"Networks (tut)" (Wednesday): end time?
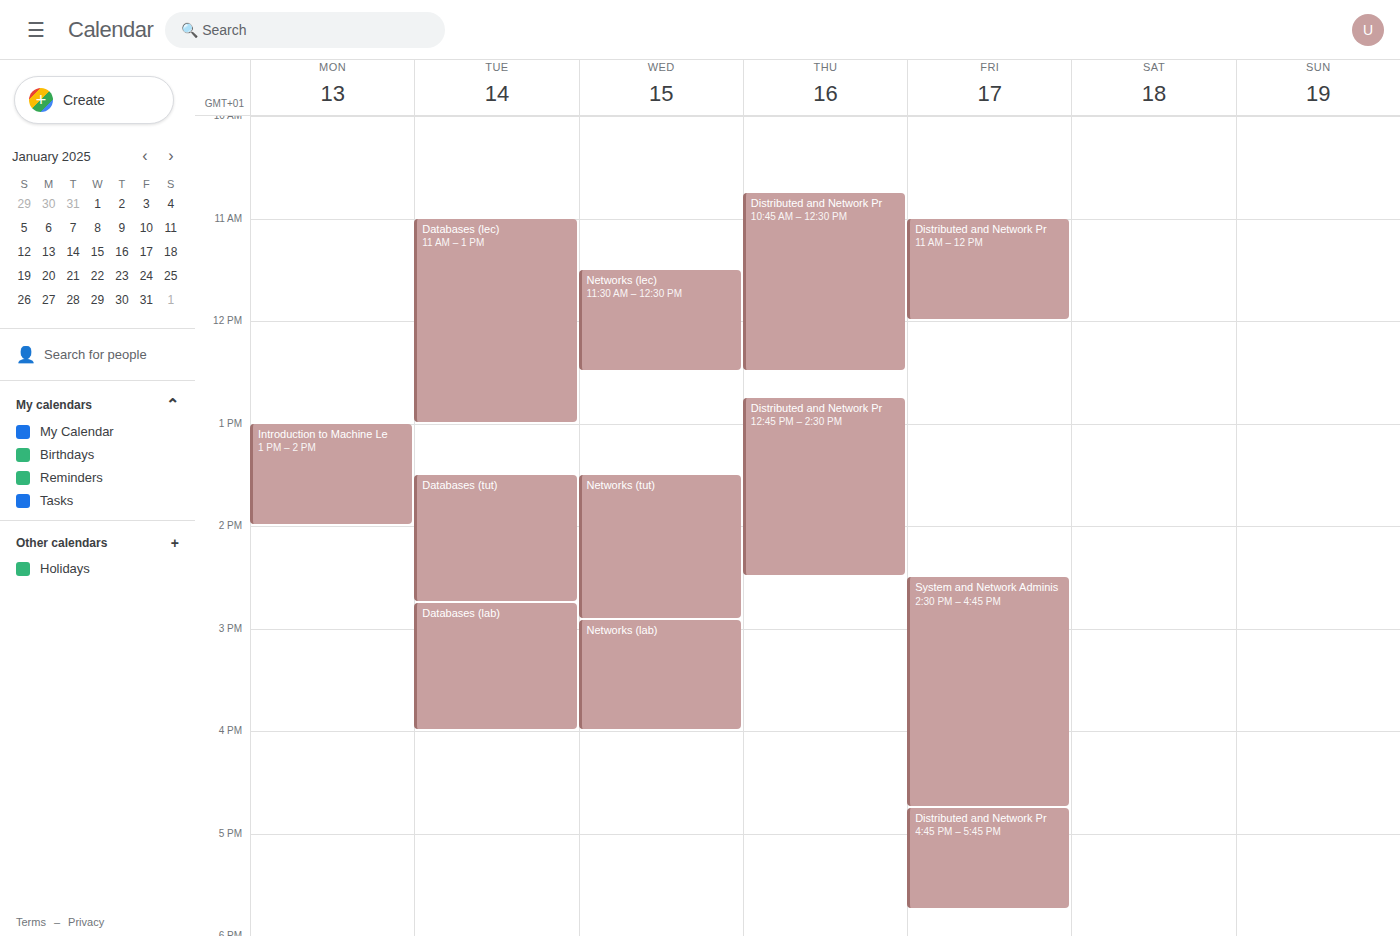
2:55 PM